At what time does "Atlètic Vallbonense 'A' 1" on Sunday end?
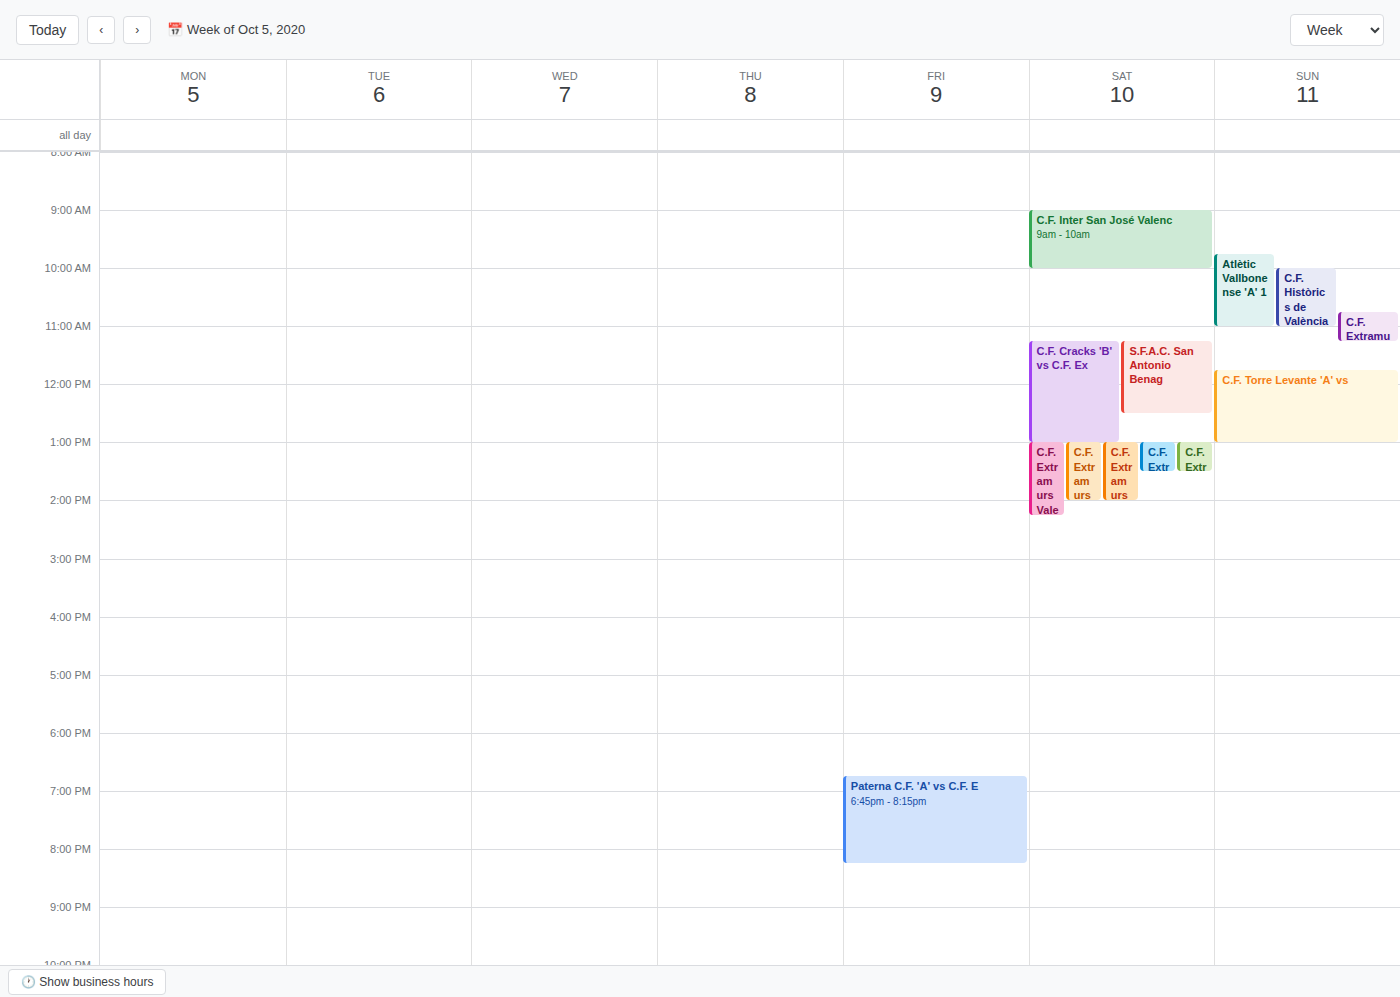
11:00 AM